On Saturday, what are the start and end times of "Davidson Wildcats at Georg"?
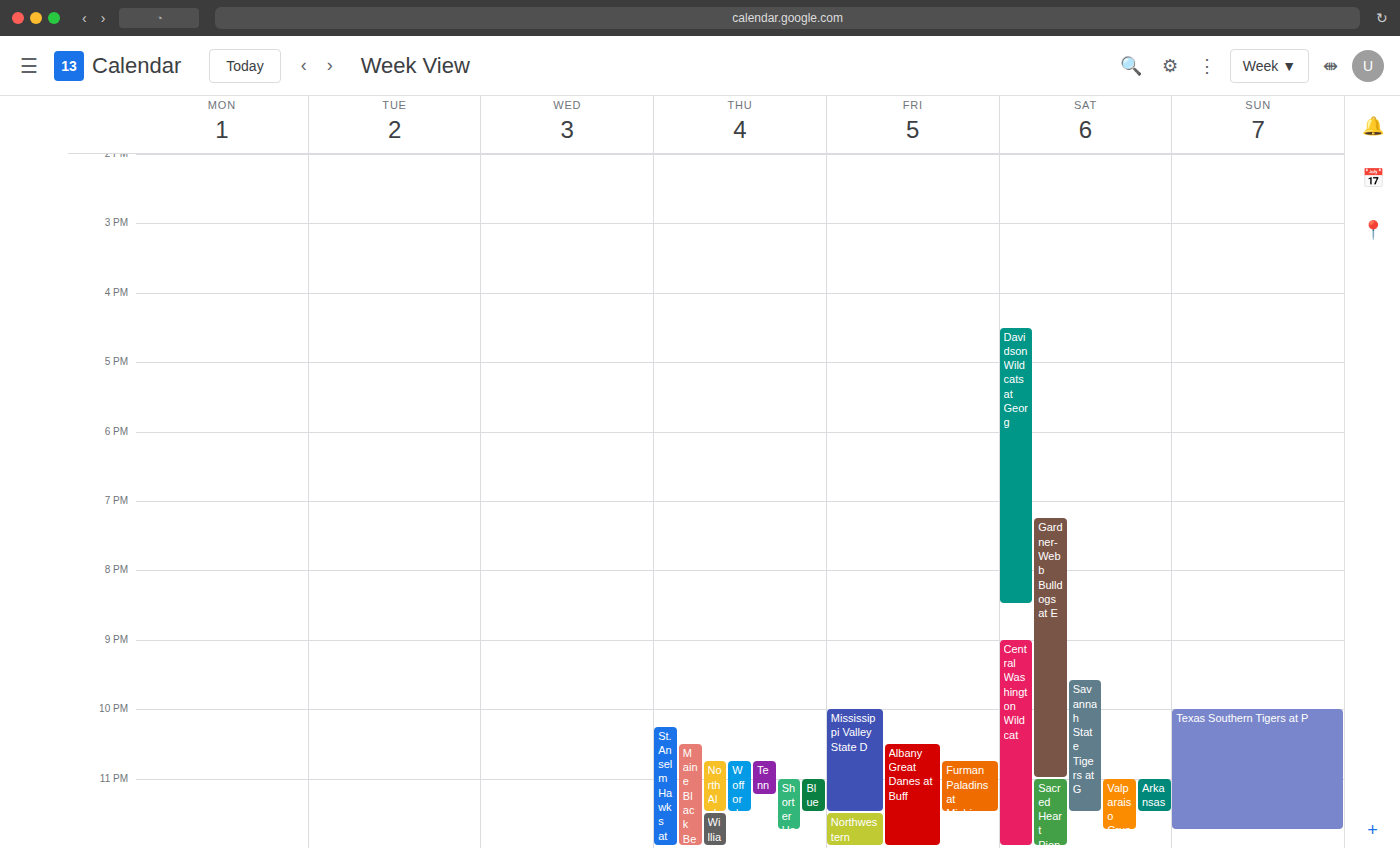
4:30 PM to 8:30 PM